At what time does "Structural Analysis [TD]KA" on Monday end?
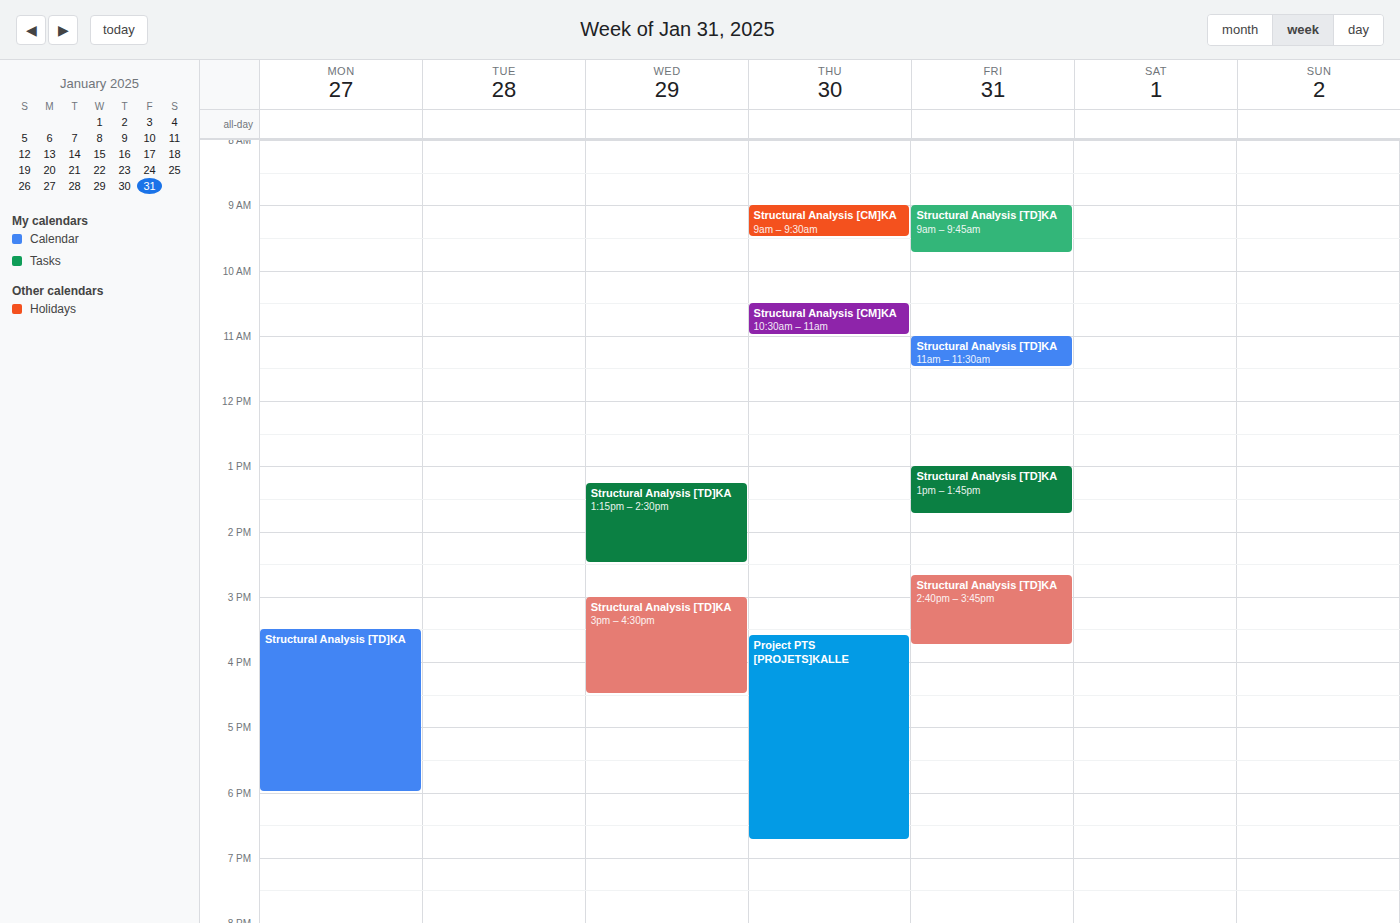
6:00 PM